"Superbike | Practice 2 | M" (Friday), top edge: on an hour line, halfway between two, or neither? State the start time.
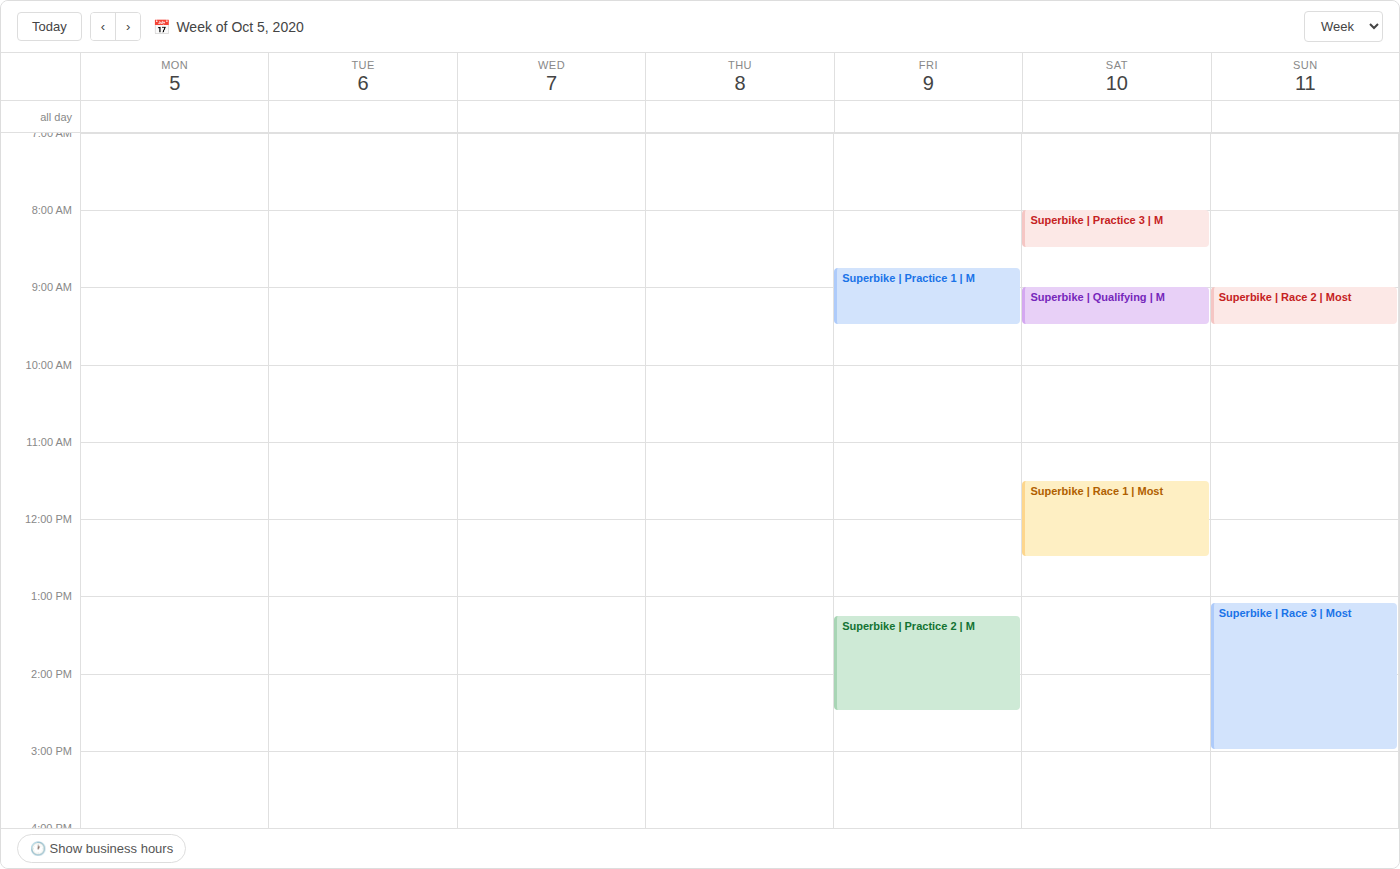
1:15 PM -- neither: a quarter of the way from the 1 PM line to the 2 PM line.